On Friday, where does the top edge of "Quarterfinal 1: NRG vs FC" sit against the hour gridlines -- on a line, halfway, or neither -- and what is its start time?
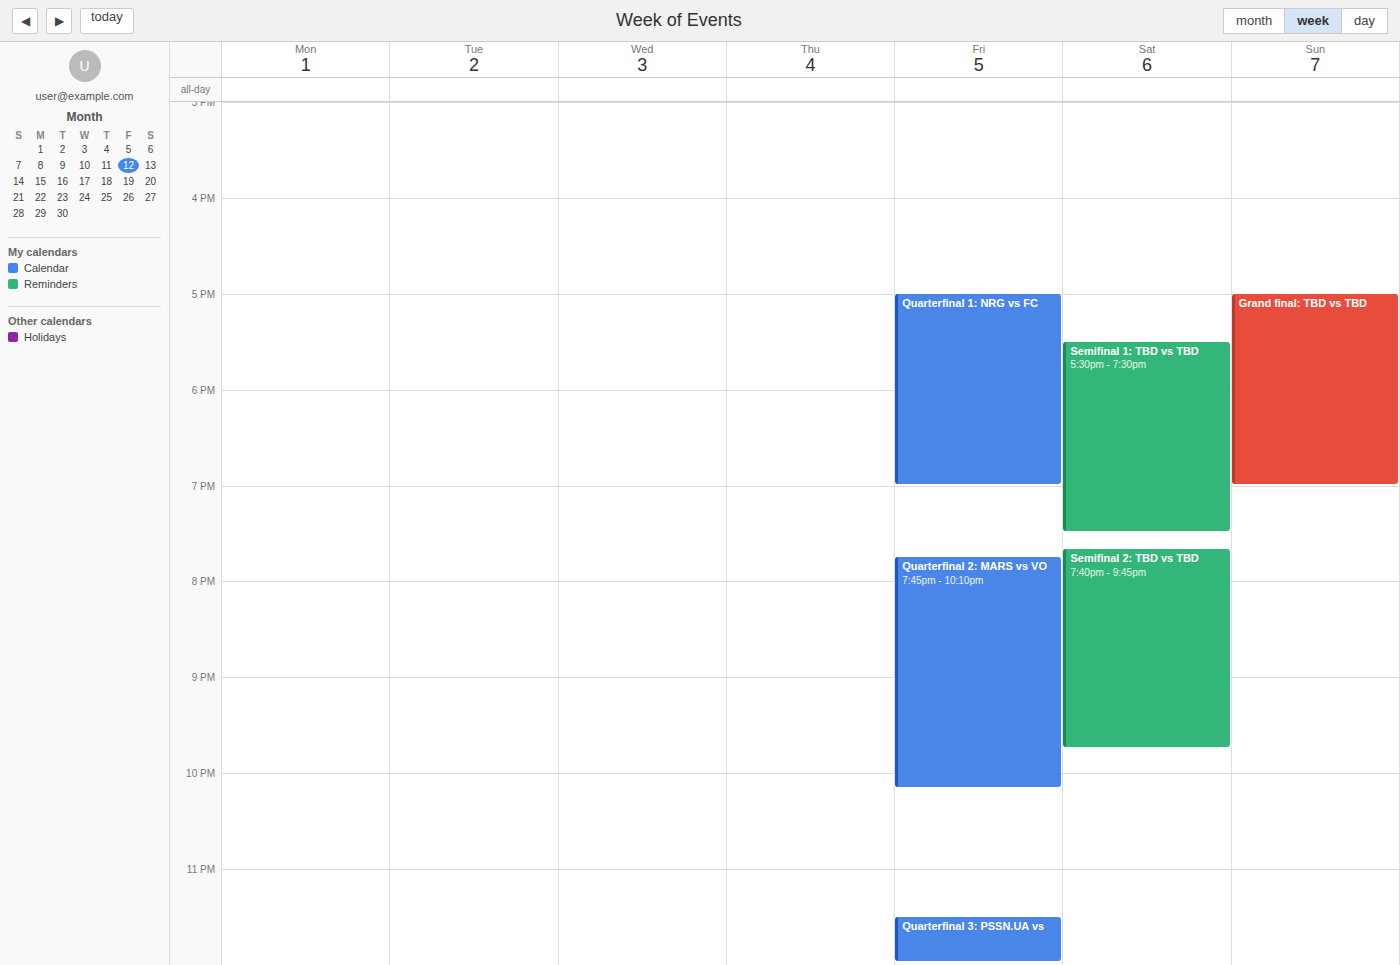
5:00 PM -- exactly on the 5 PM line.